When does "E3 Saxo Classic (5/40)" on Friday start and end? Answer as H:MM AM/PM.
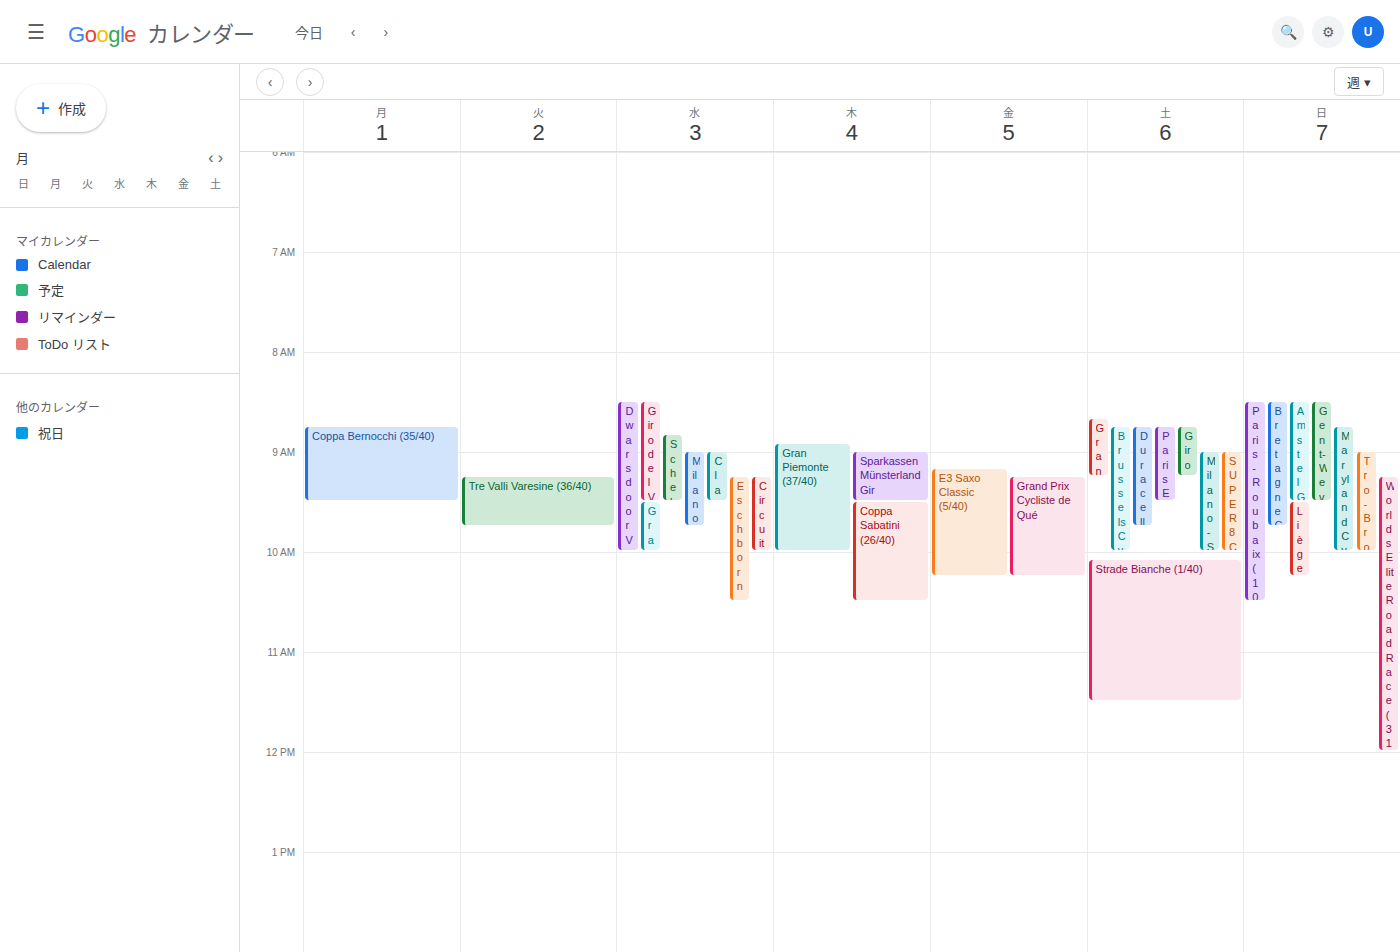
9:10 AM to 10:15 AM